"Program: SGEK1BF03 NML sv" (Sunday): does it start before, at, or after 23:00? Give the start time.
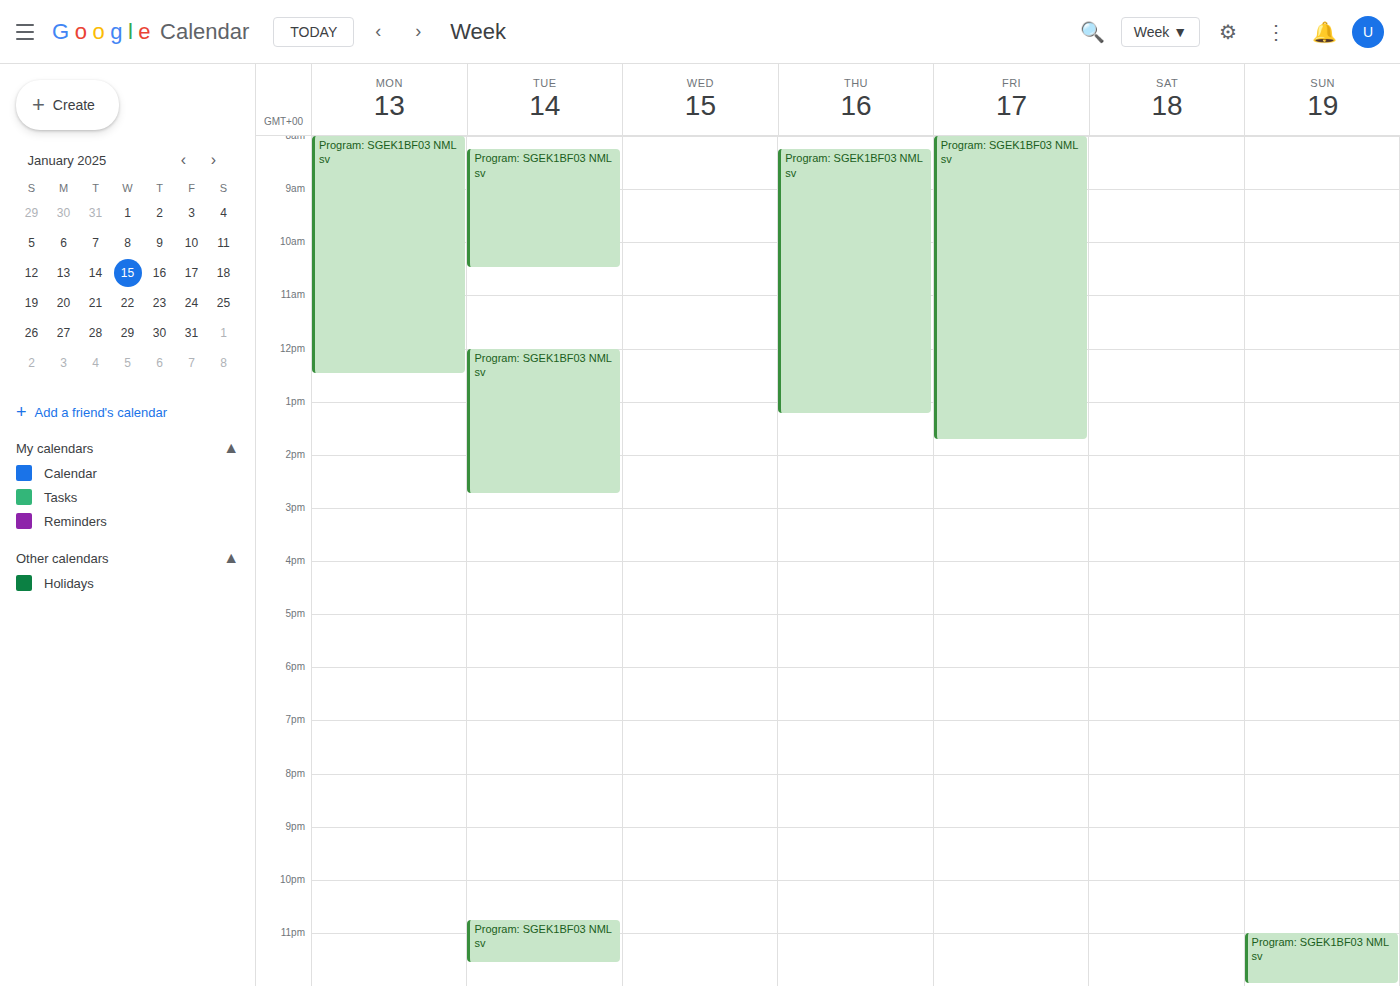
23:00 -- exactly at 23:00, on the 23:00 line.